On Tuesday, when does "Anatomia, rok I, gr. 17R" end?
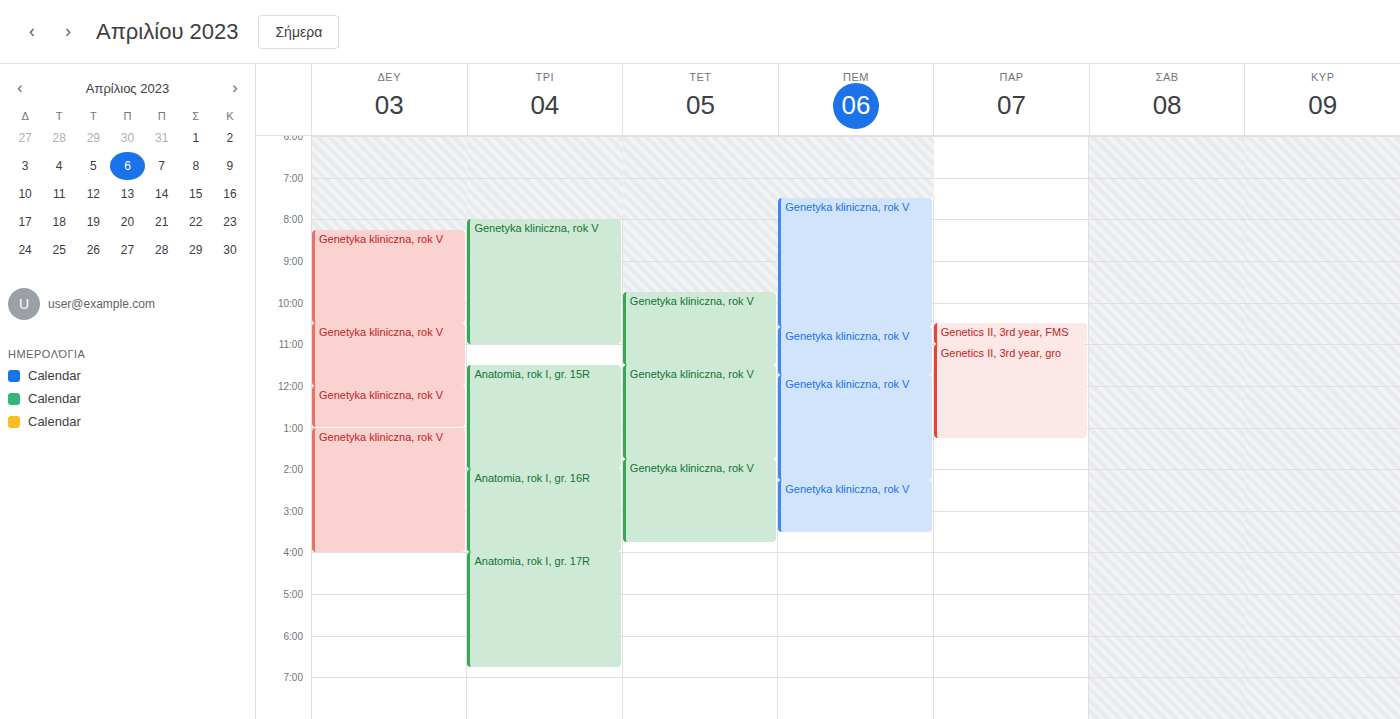
6:45 PM